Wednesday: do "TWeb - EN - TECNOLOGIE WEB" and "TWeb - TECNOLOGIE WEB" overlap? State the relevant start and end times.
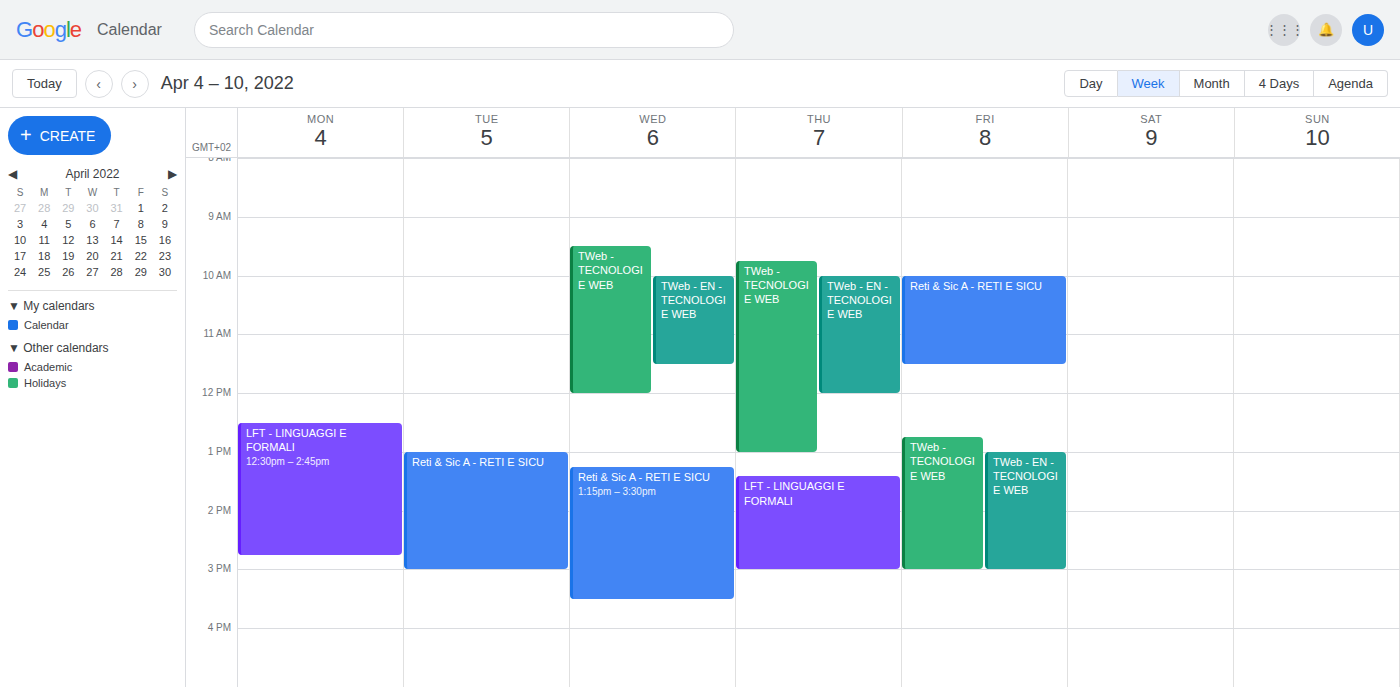
"TWeb - EN - TECNOLOGIE WEB" runs 10:00 AM to 11:30 AM, inside "TWeb - TECNOLOGIE WEB" -- they overlap.